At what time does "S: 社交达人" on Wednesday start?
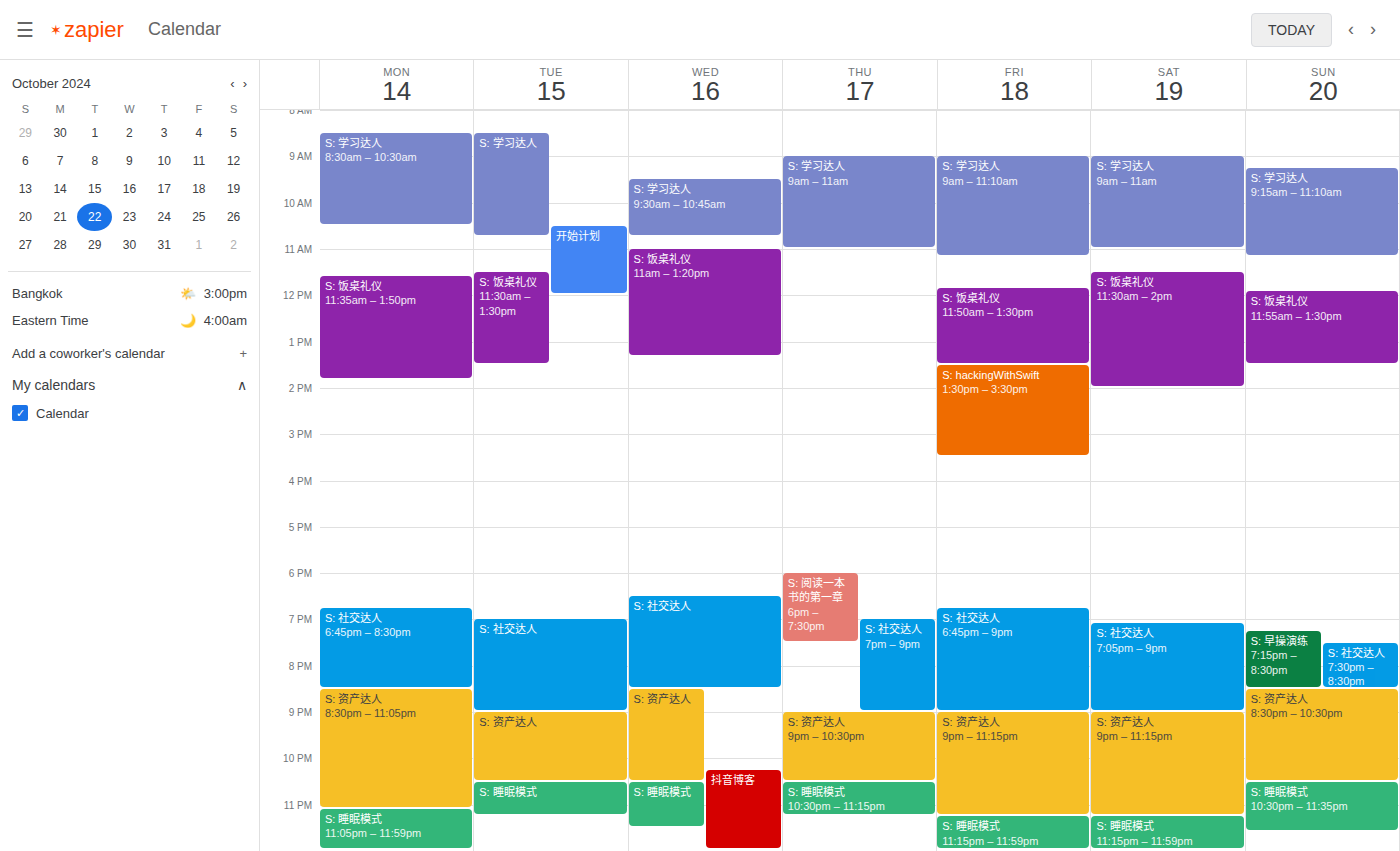
6:30 PM